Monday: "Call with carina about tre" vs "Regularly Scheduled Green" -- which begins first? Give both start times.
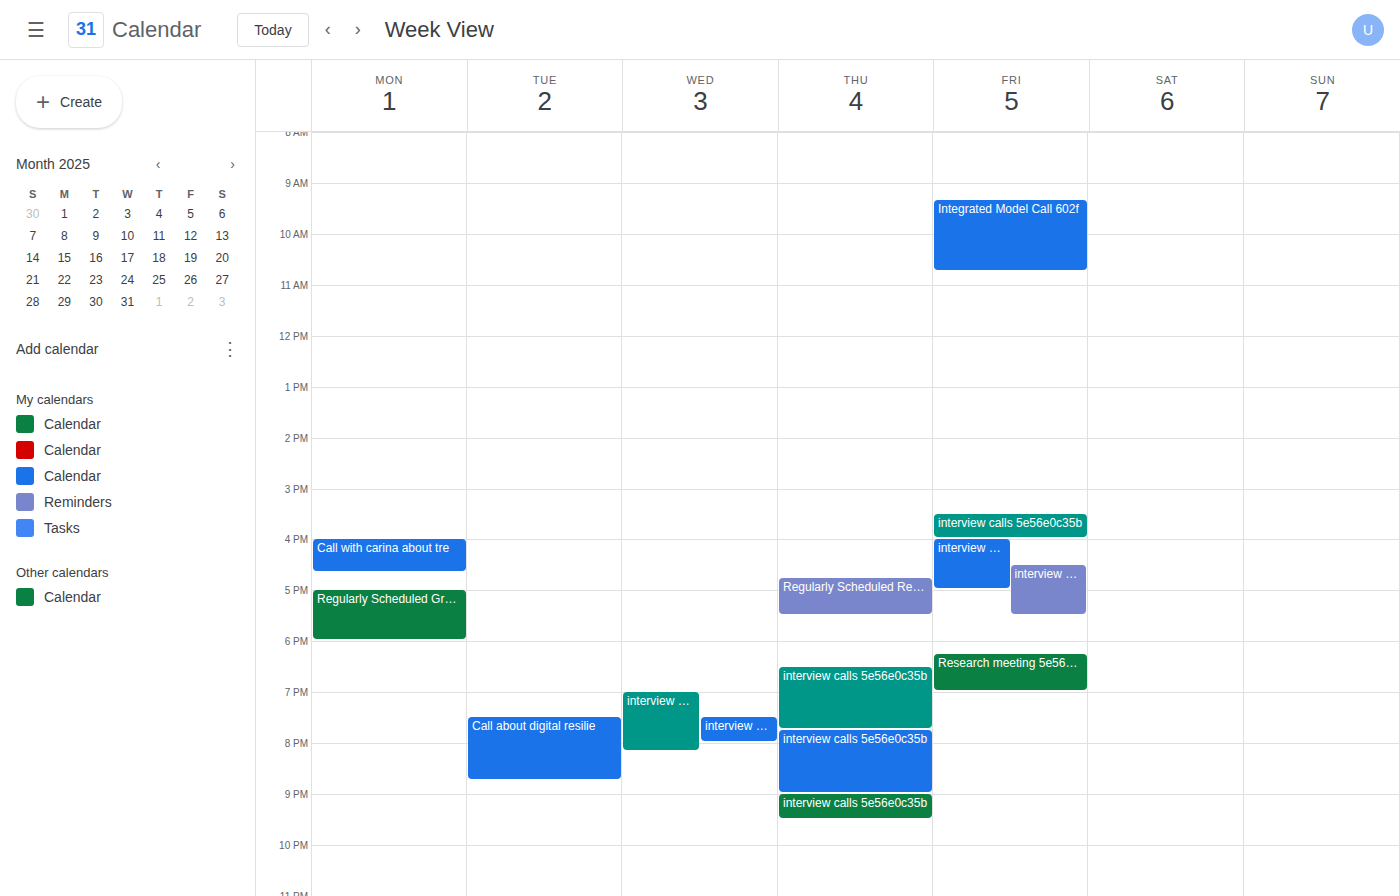
"Call with carina about tre" 4:00 PM; "Regularly Scheduled Green" 5:00 PM.